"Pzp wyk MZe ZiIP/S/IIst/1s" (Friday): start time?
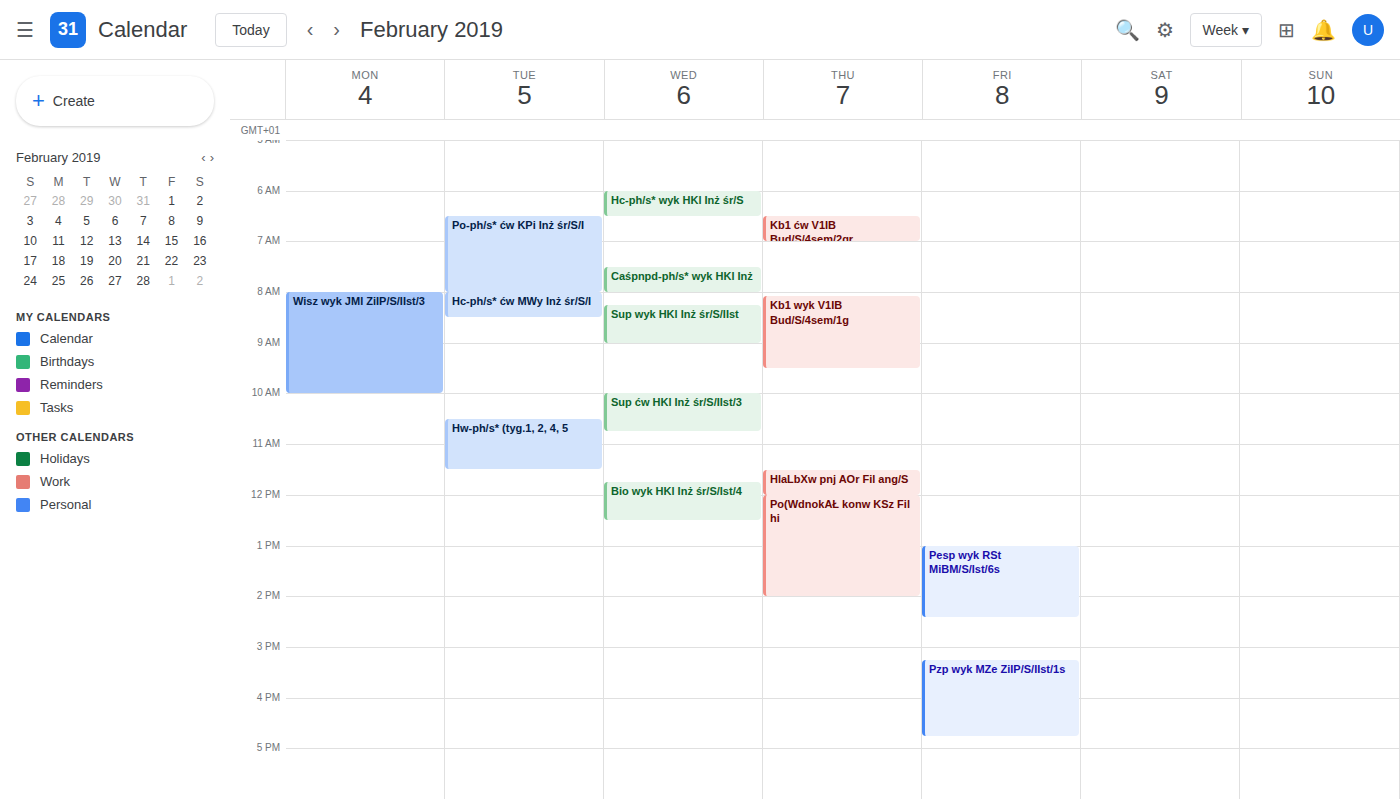
3:15 PM